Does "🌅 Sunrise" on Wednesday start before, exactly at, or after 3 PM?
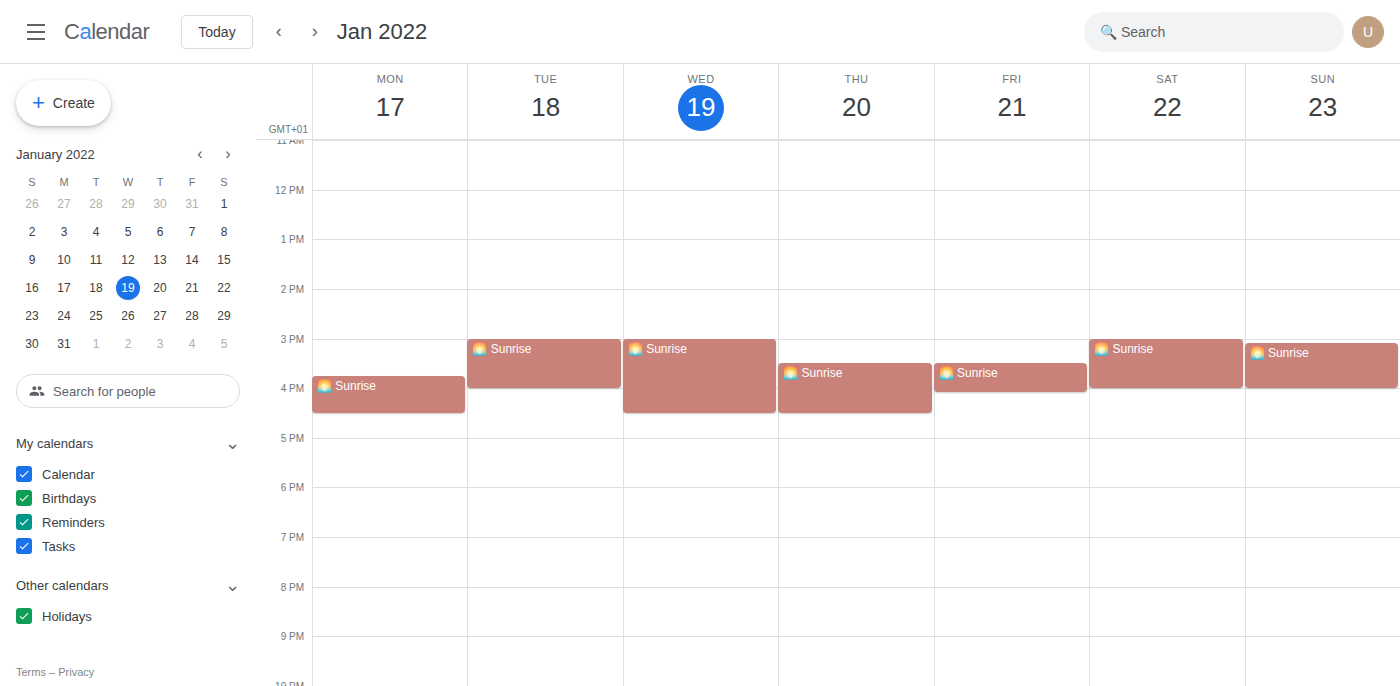
3:00 PM -- exactly at 3 PM, on the 3 PM line.